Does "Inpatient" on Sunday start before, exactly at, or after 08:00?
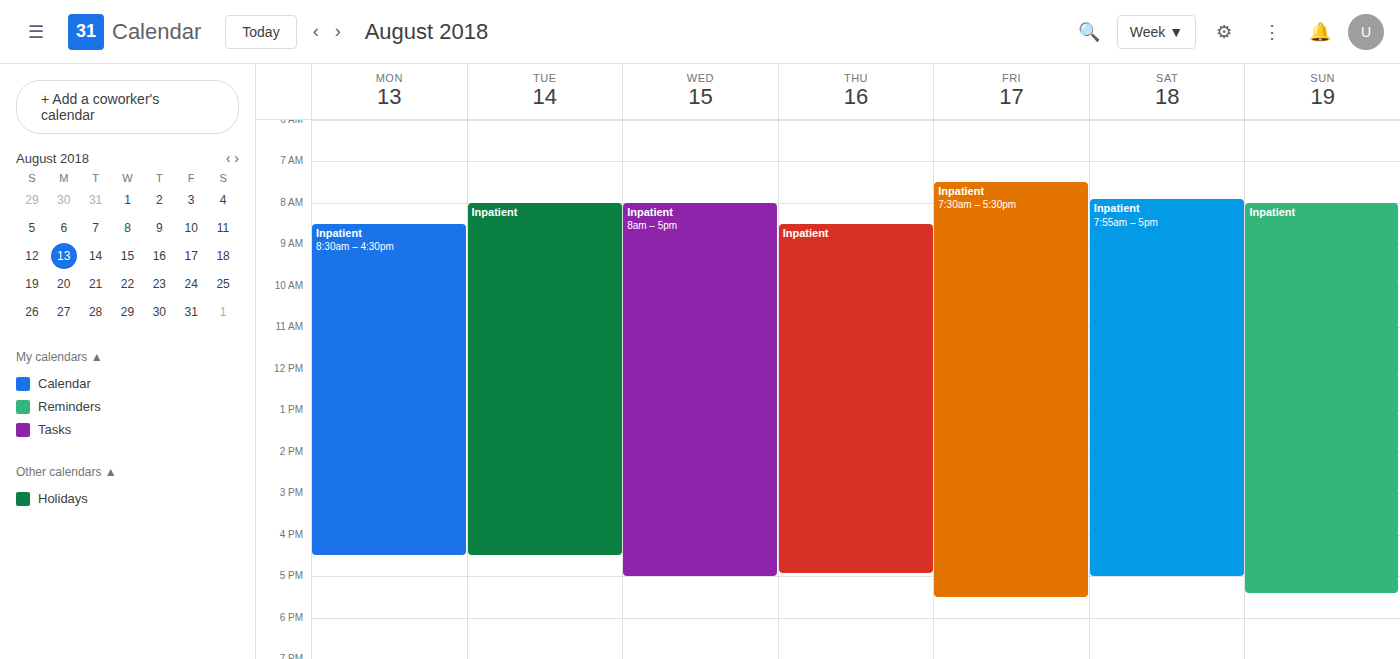
08:00 -- exactly at 08:00, on the 08:00 line.